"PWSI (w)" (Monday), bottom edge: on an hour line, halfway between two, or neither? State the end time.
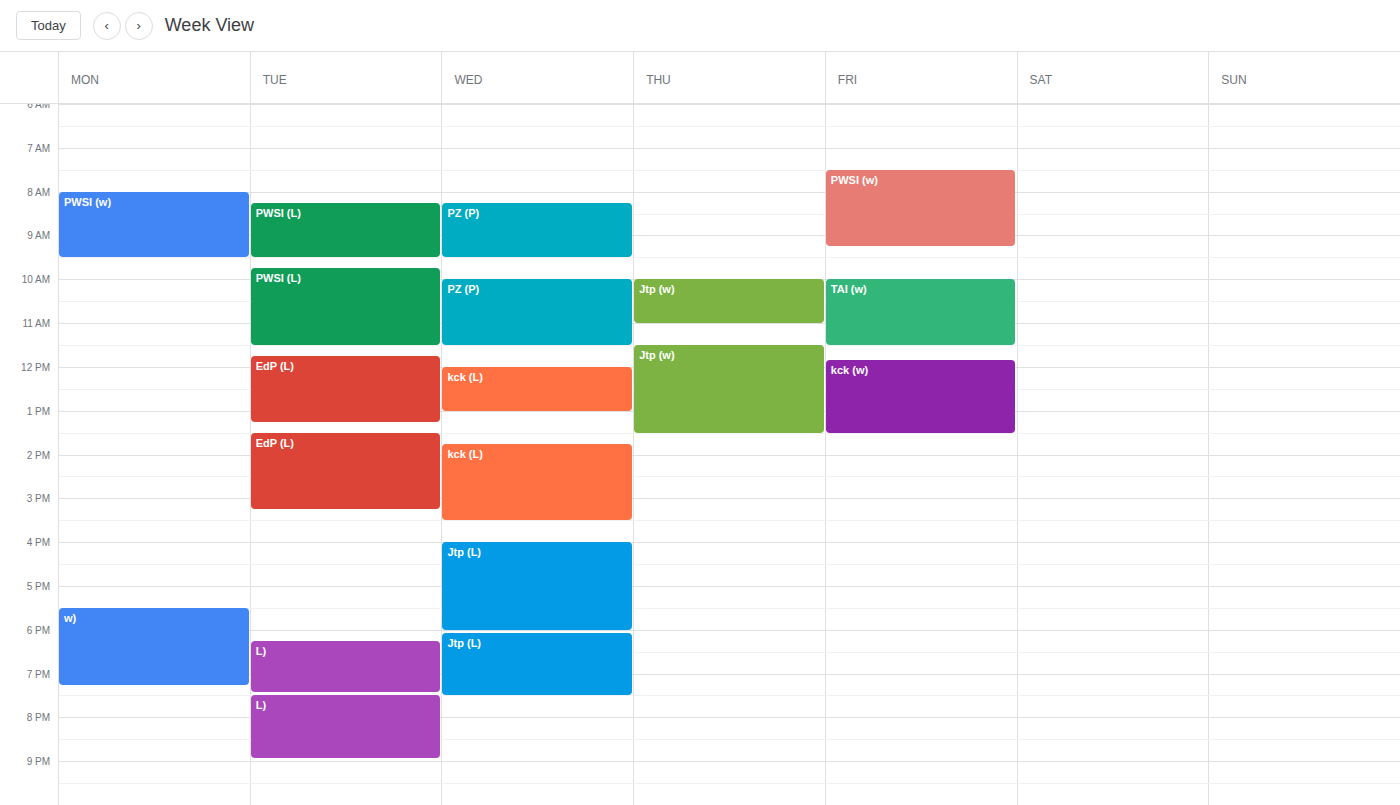
9:30 AM -- halfway between the 9 AM and 10 AM lines.